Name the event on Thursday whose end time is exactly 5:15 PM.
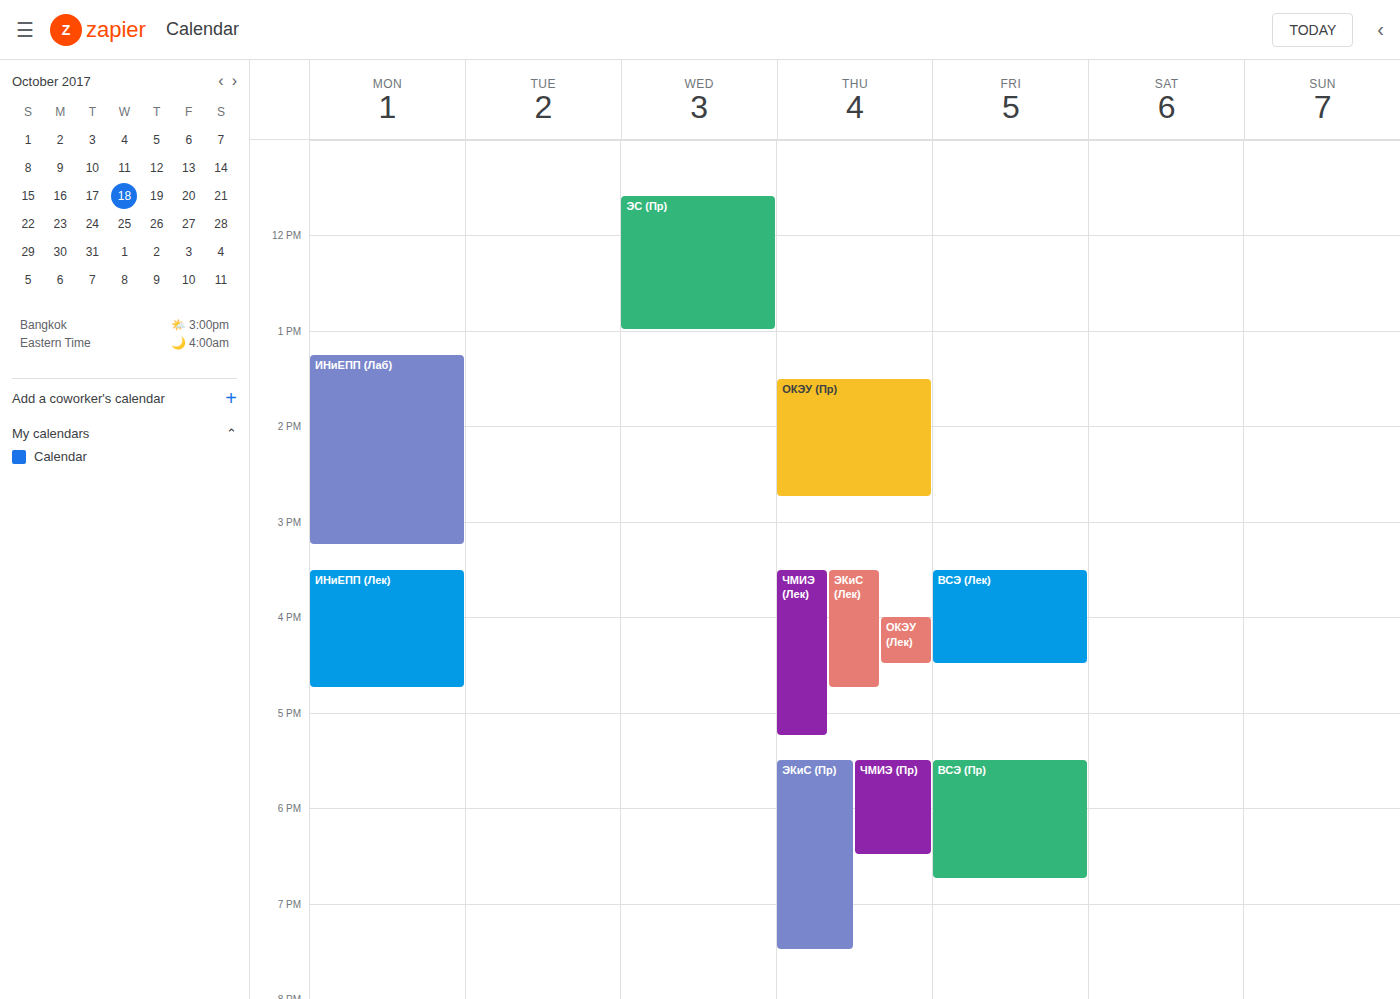
"ЧМИЭ (Лек)"